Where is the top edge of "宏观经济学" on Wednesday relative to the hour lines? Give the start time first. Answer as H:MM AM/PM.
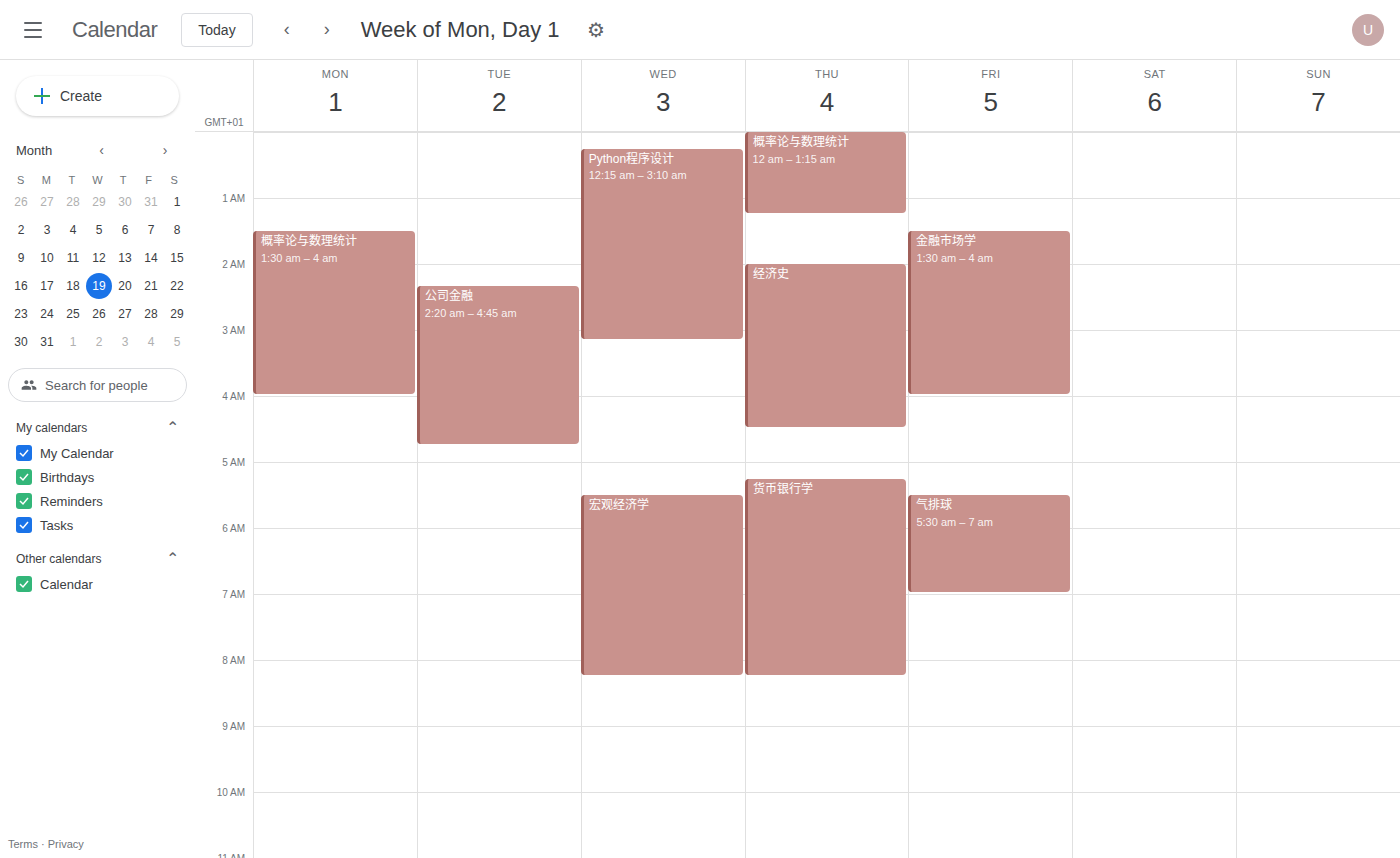
5:30 AM -- halfway between the 5 AM and 6 AM lines.